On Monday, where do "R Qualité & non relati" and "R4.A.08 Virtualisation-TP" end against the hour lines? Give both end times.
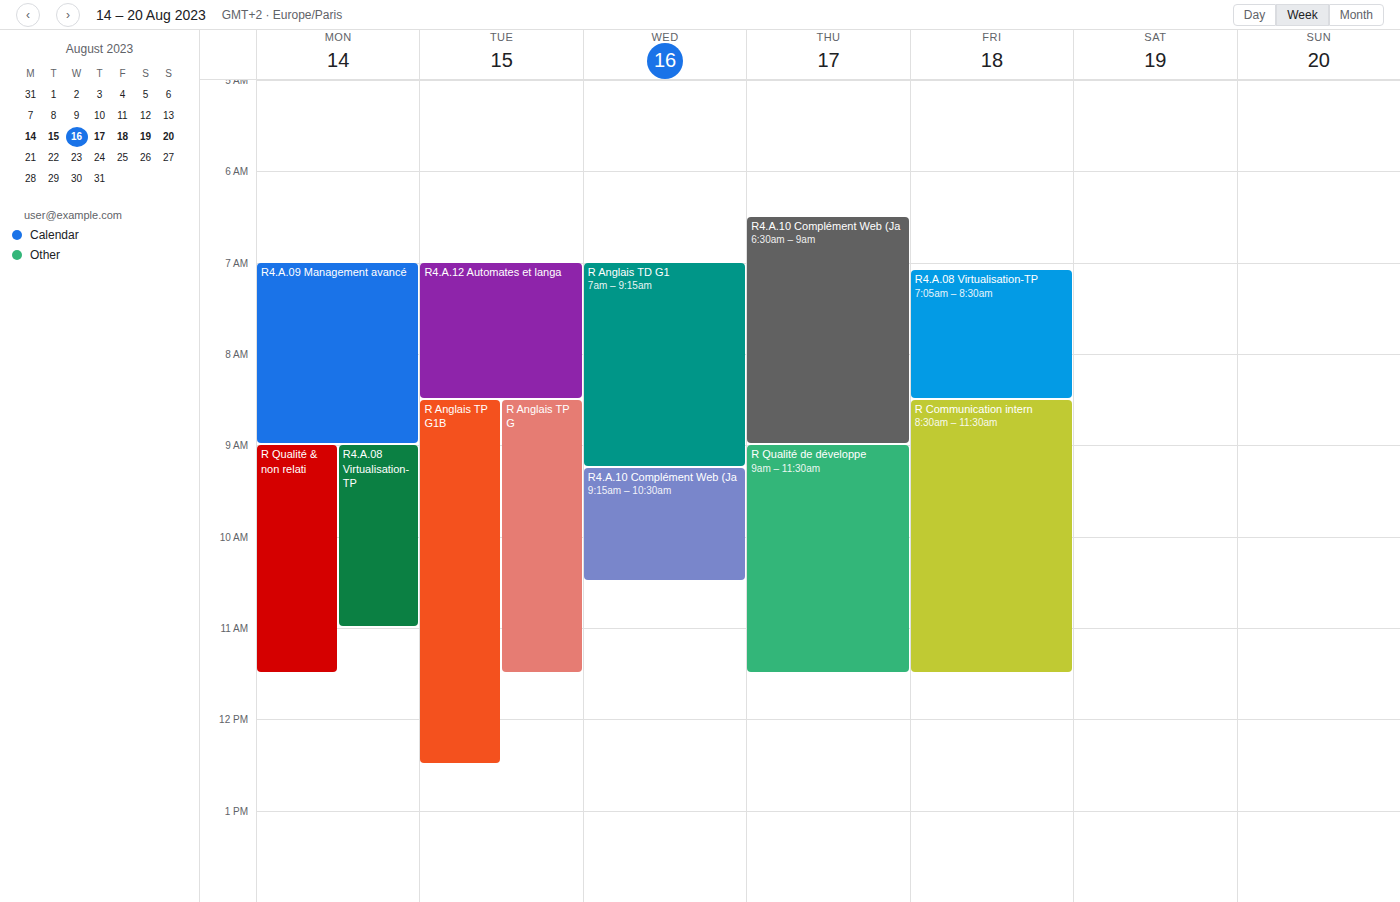
"R Qualité & non relati": 11:30 AM, halfway between the 11 AM and 12 PM lines. "R4.A.08 Virtualisation-TP": 11:00 AM, exactly on the 11 AM line.